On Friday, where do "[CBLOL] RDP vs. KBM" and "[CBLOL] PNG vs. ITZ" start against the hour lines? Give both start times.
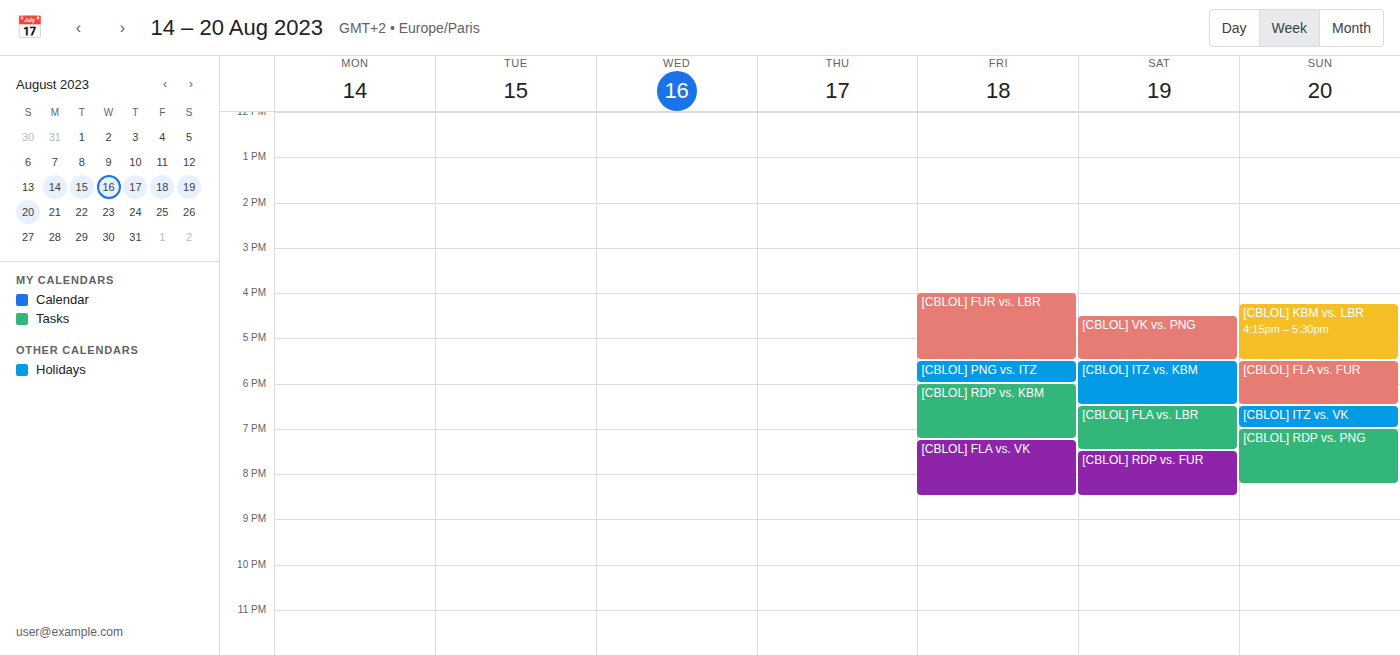
"[CBLOL] RDP vs. KBM": 18:00, exactly on the 18:00 line. "[CBLOL] PNG vs. ITZ": 17:30, halfway between the 17:00 and 18:00 lines.